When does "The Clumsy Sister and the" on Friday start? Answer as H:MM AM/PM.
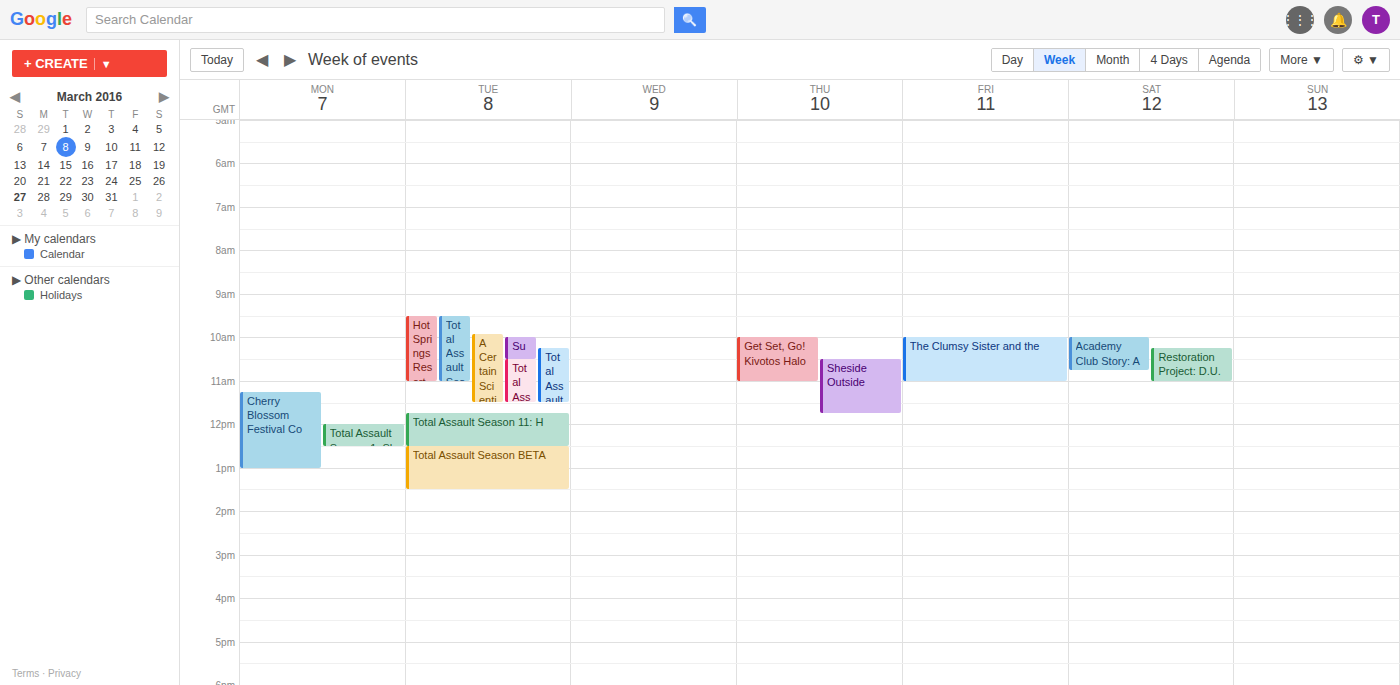
10:00 AM